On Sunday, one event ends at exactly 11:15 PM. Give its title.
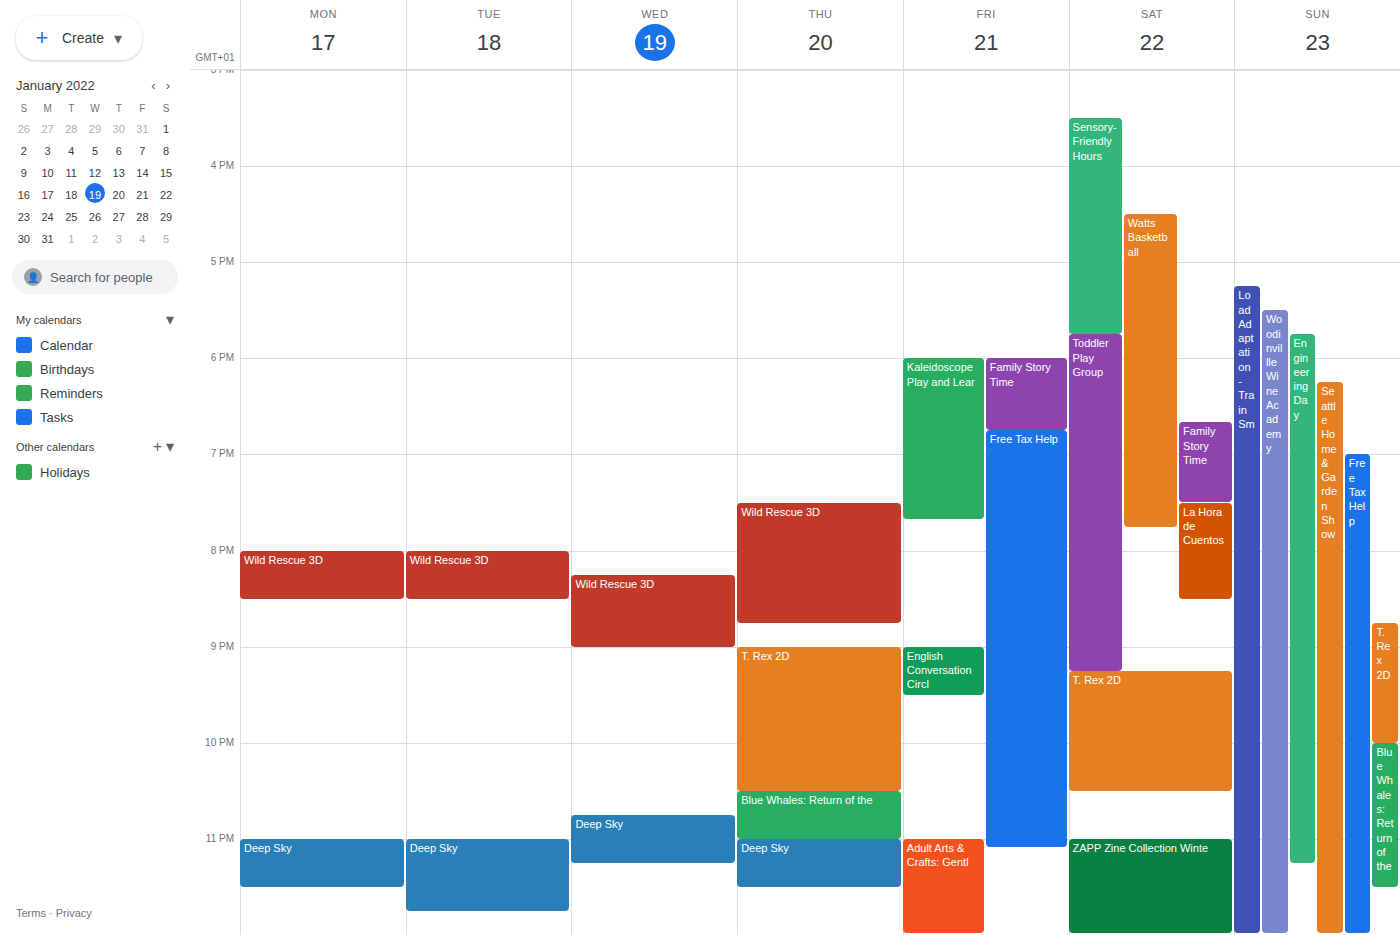
"Engineering Day"